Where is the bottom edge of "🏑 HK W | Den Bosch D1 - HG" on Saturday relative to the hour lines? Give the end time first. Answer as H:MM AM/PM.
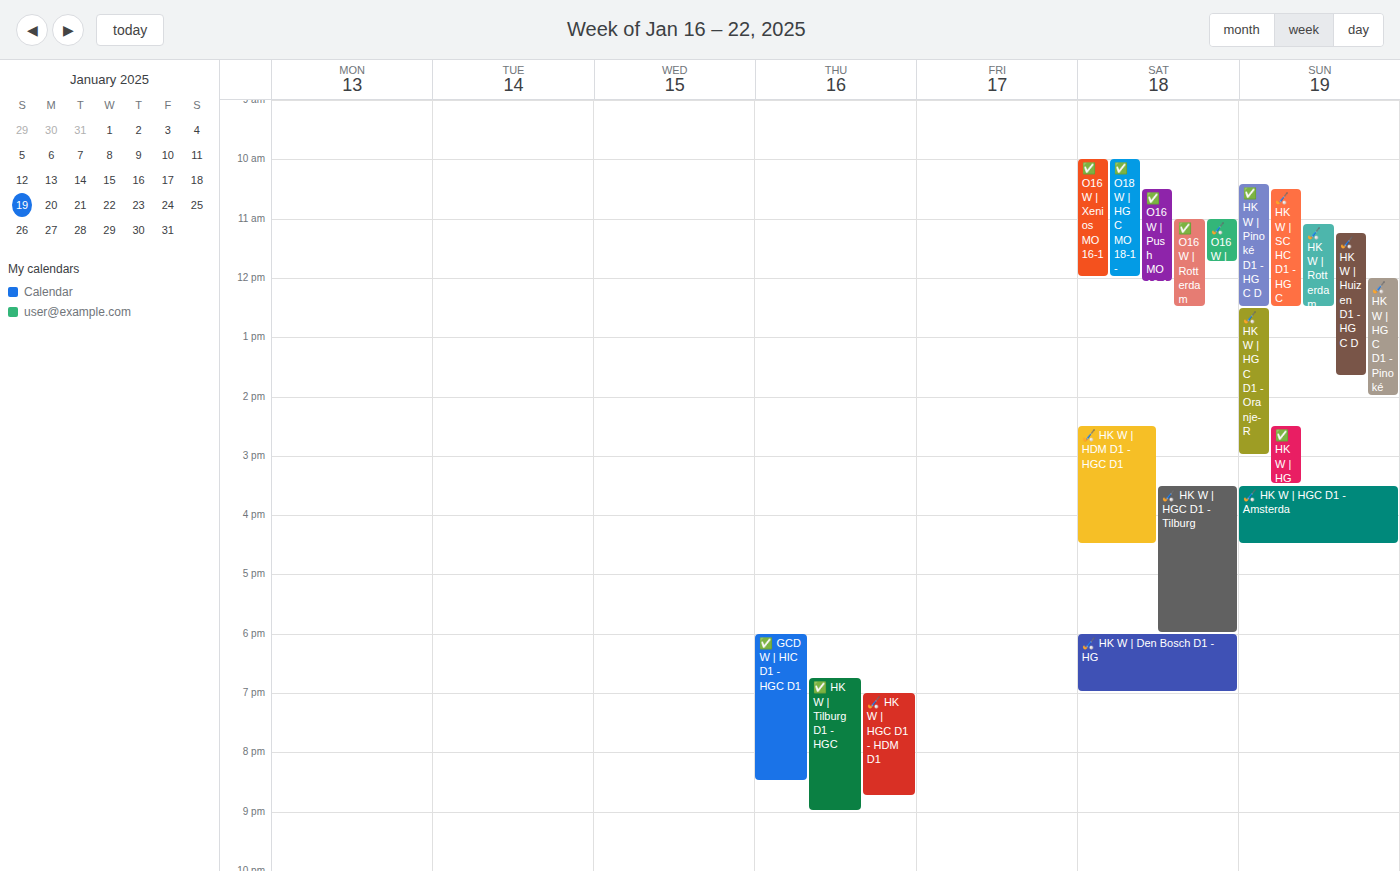
7:00 PM -- exactly on the 7 PM line.